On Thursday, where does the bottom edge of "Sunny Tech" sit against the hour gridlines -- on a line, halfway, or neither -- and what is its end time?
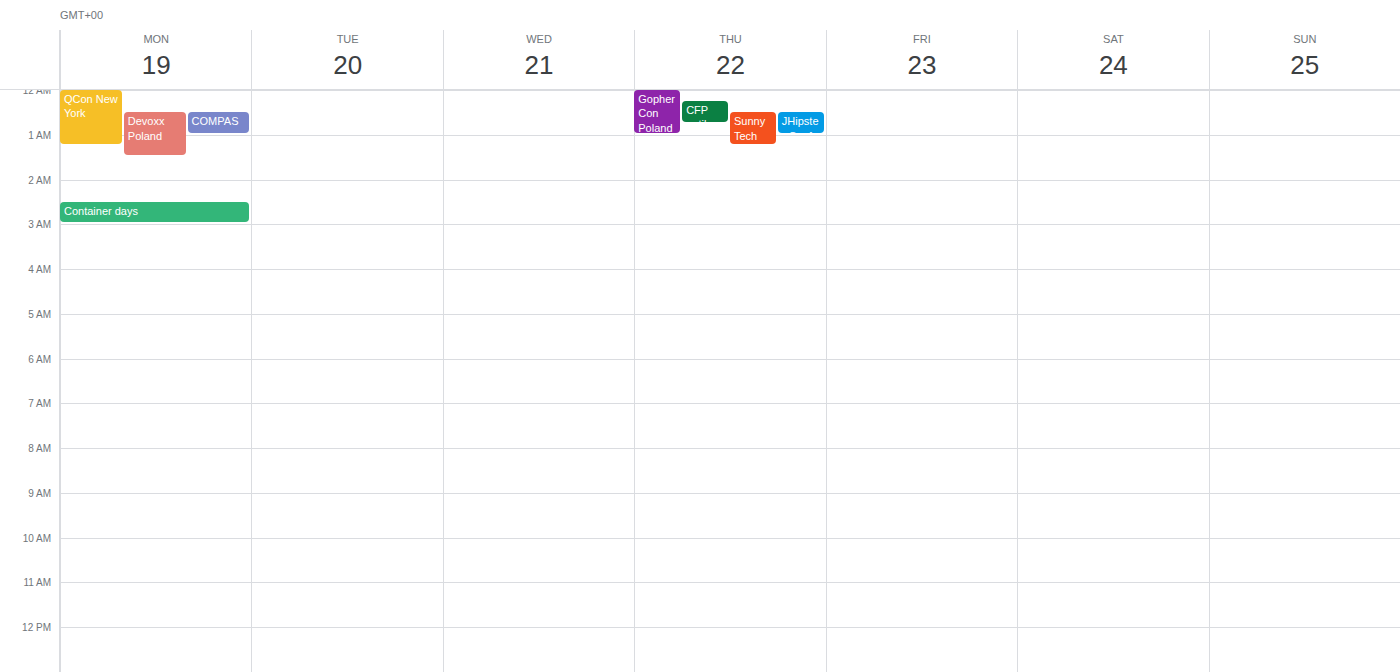
1:15 AM -- neither: a quarter of the way from the 1 AM line to the 2 AM line.